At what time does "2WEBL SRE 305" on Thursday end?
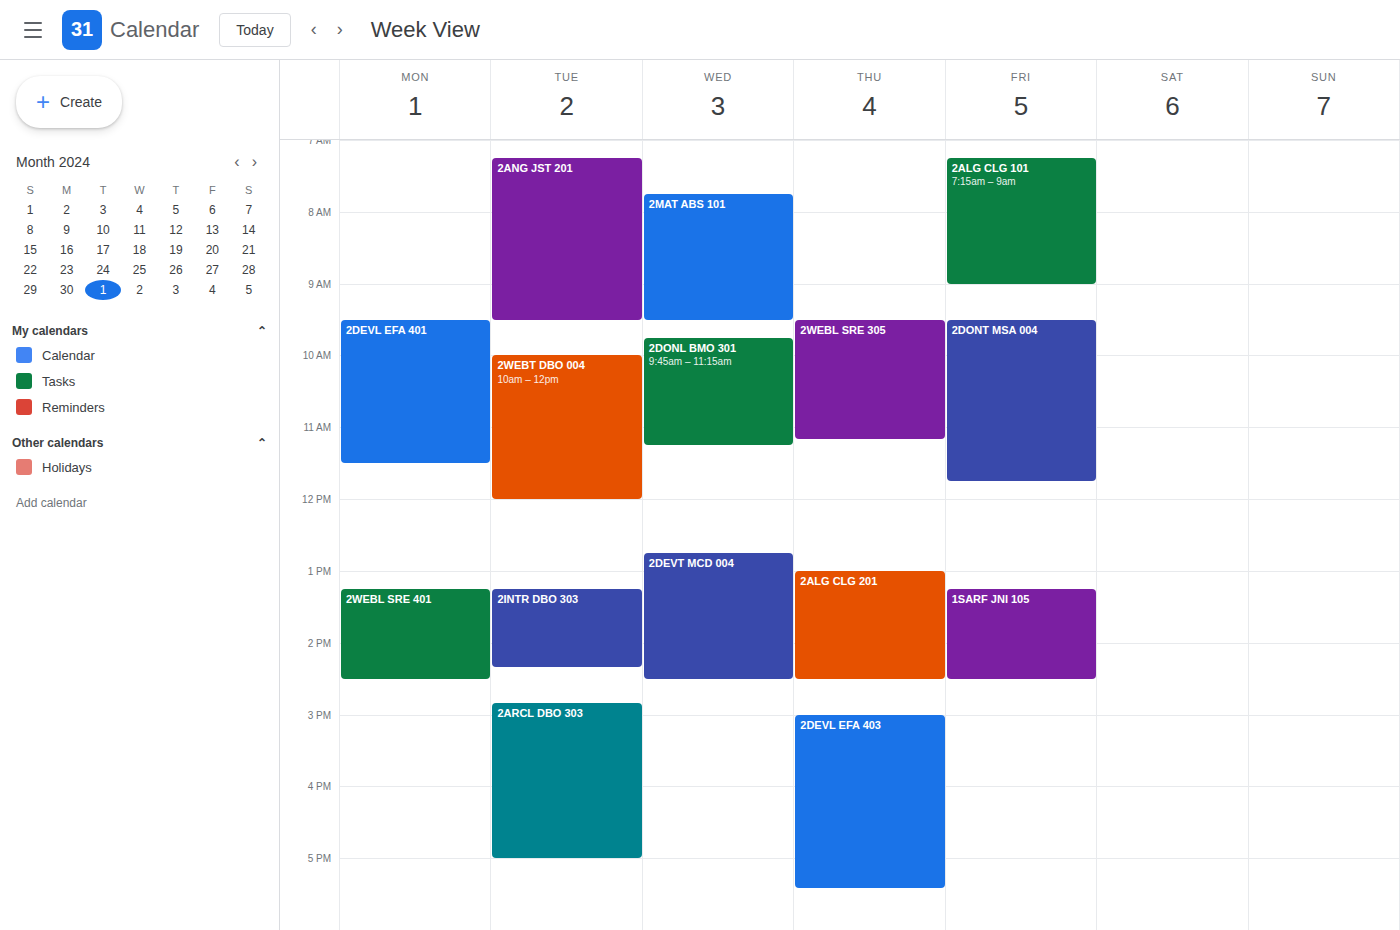
11:10 AM